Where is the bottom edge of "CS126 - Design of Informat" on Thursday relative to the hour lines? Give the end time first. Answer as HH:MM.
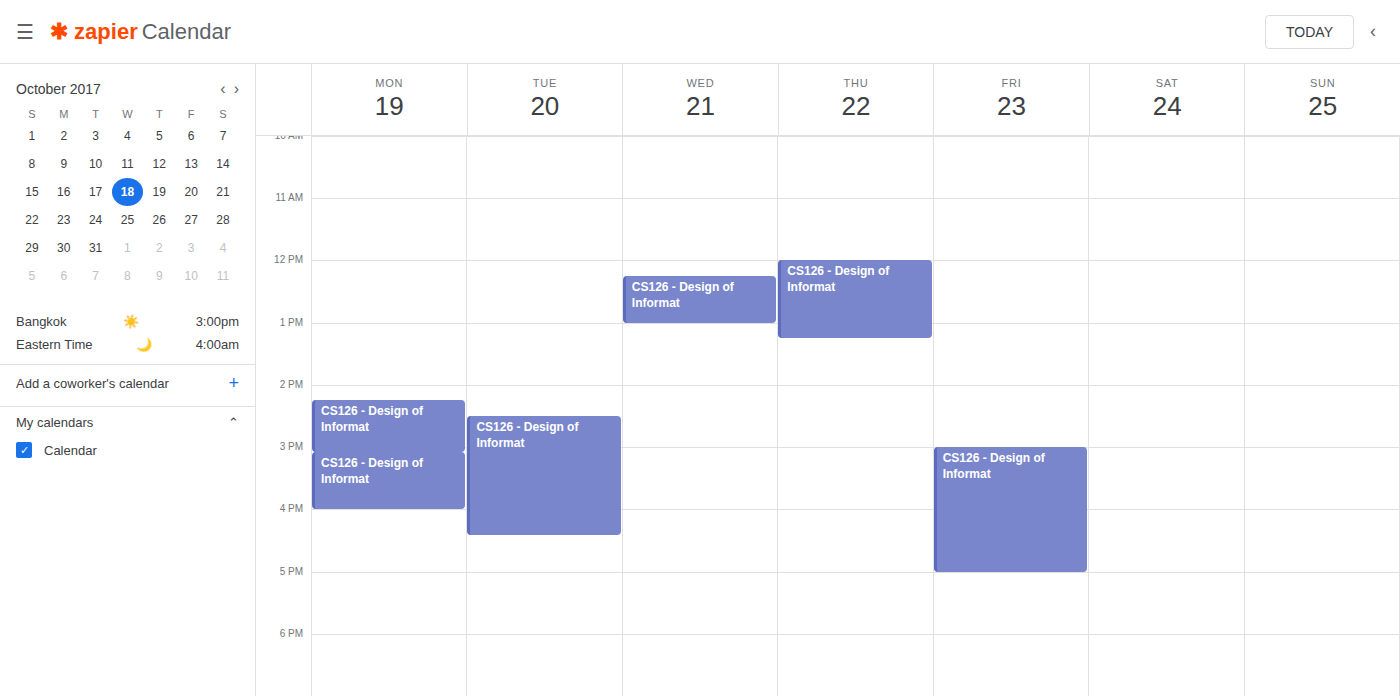
13:15 -- neither: a quarter of the way from the 13:00 line to the 14:00 line.